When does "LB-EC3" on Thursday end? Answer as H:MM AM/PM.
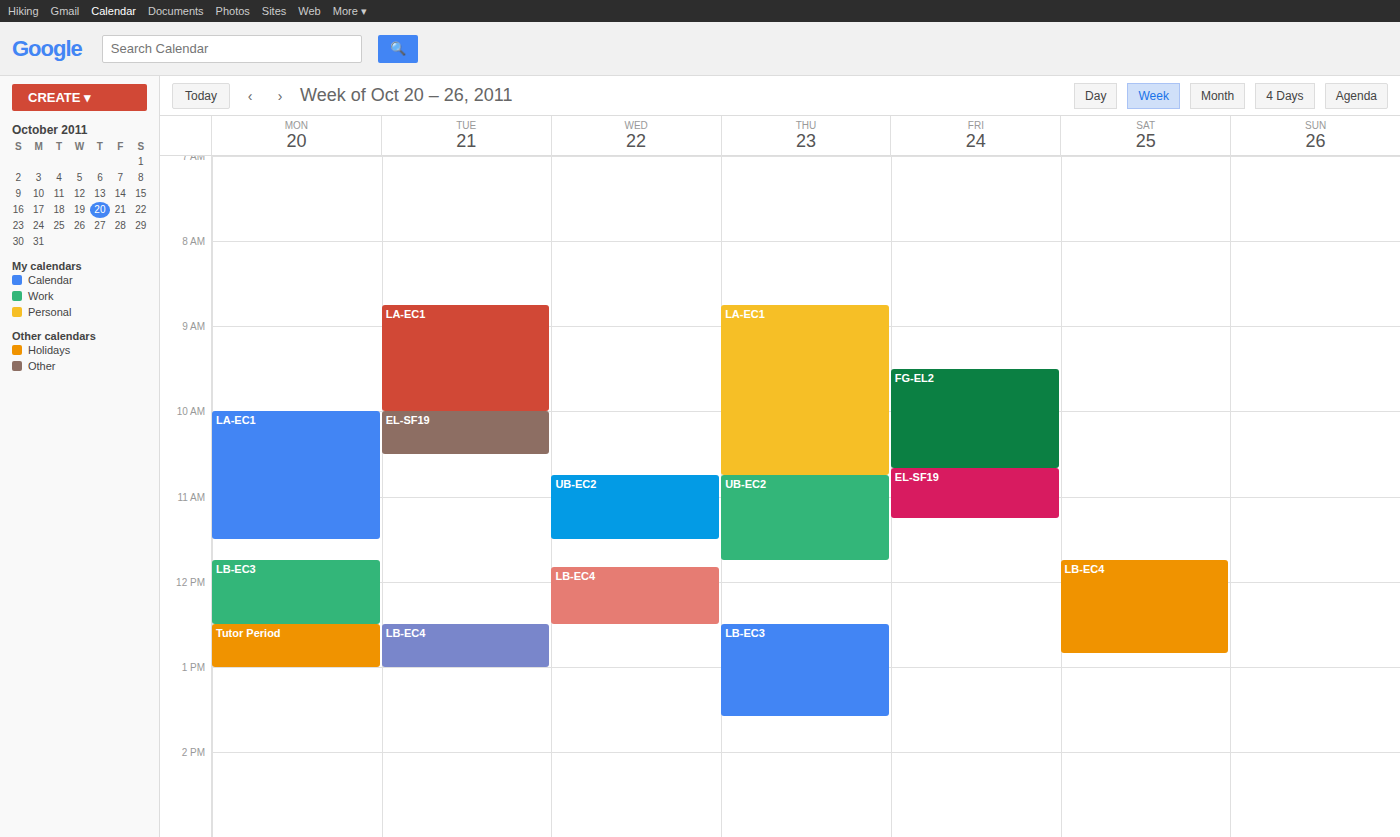
1:35 PM